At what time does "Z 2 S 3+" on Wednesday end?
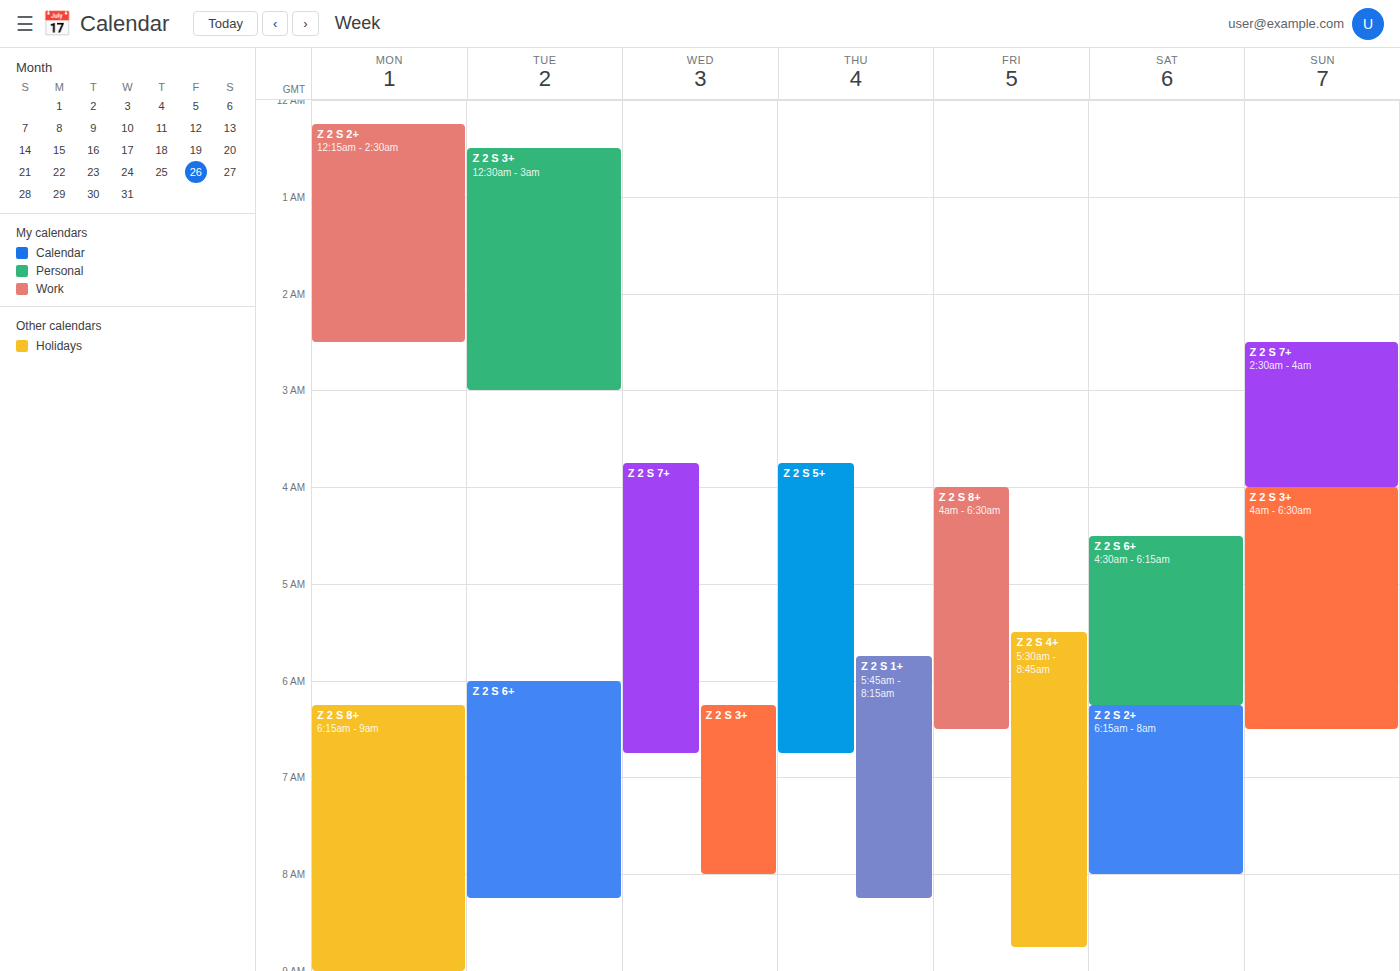
8:00 AM